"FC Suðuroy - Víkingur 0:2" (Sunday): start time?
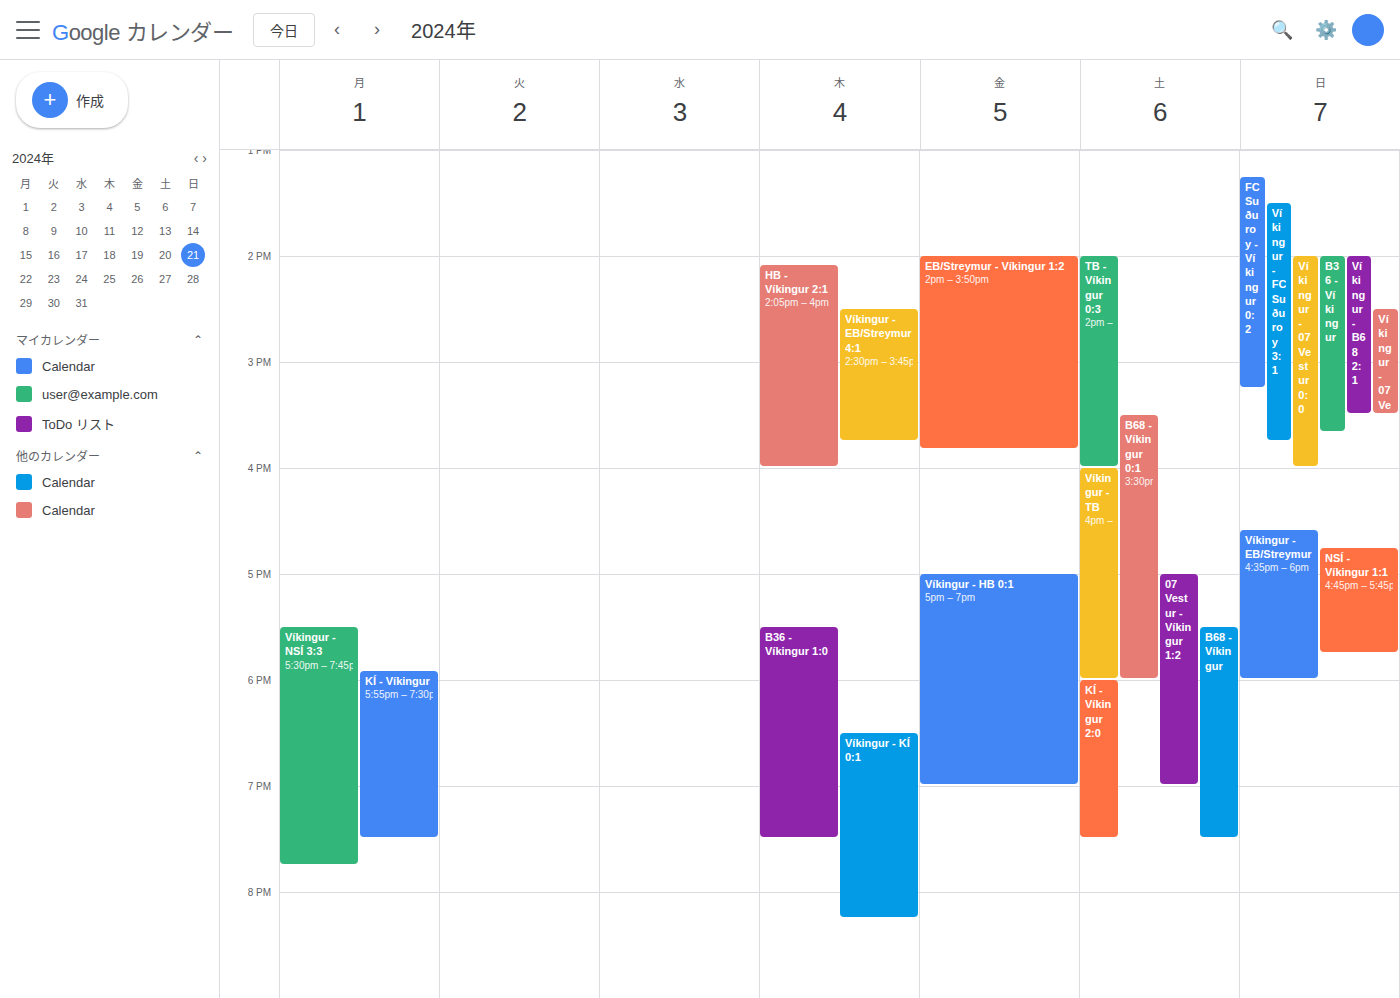
1:15 PM